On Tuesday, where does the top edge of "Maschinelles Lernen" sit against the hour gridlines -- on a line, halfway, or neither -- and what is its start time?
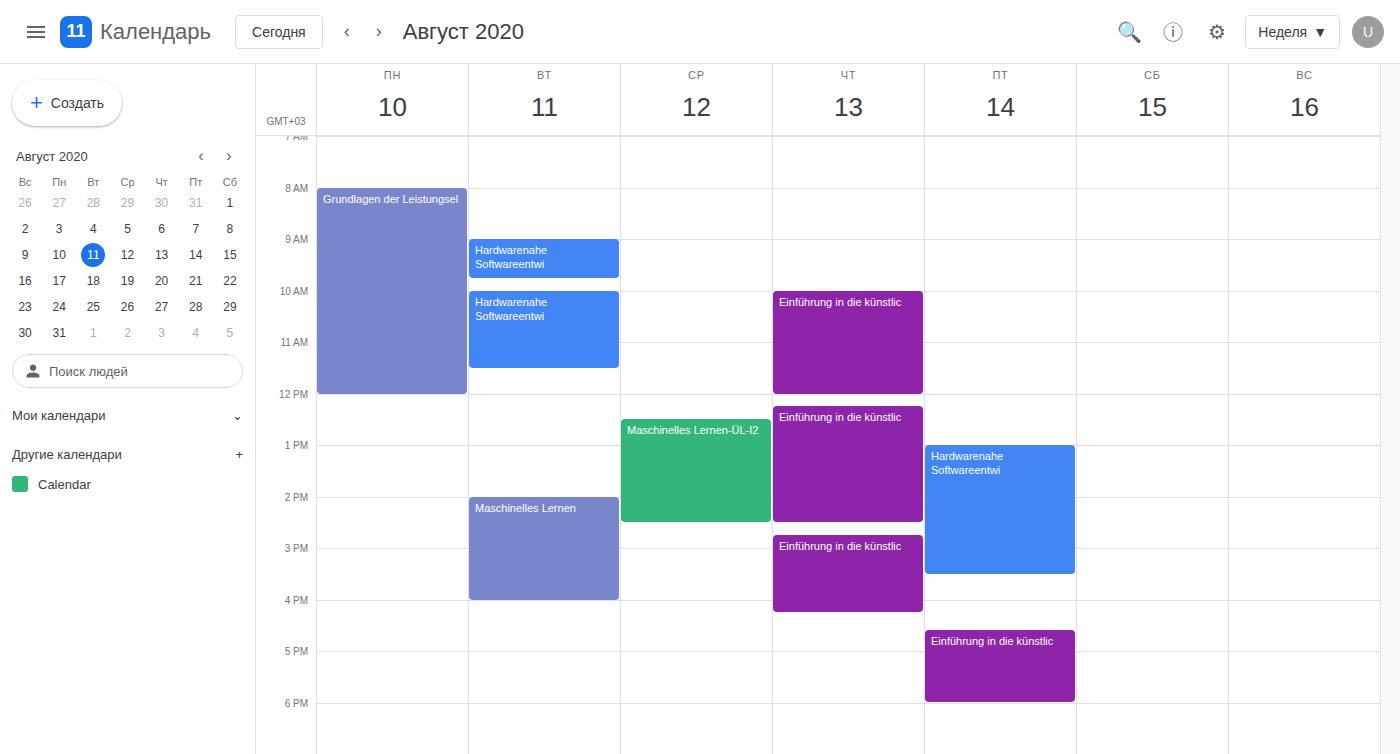
2:00 PM -- exactly on the 2 PM line.